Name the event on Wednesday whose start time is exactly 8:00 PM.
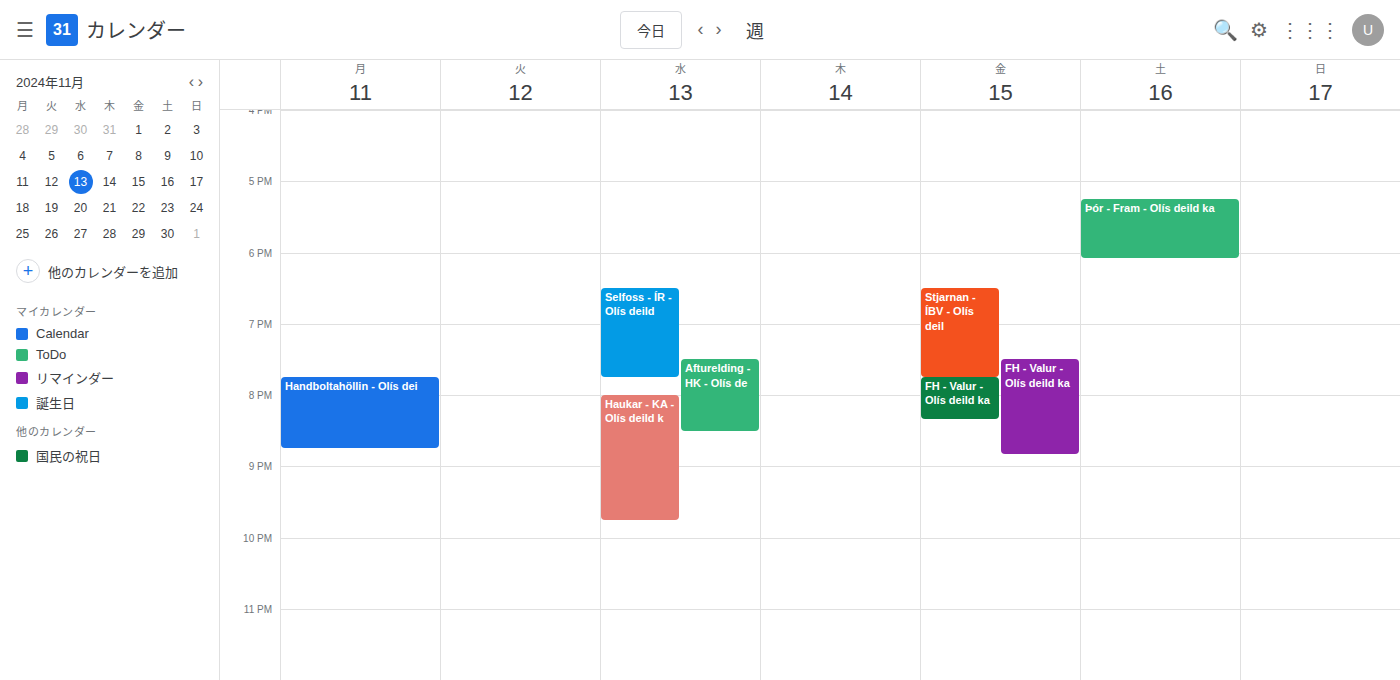
"Haukar - KA - Olís deild k"